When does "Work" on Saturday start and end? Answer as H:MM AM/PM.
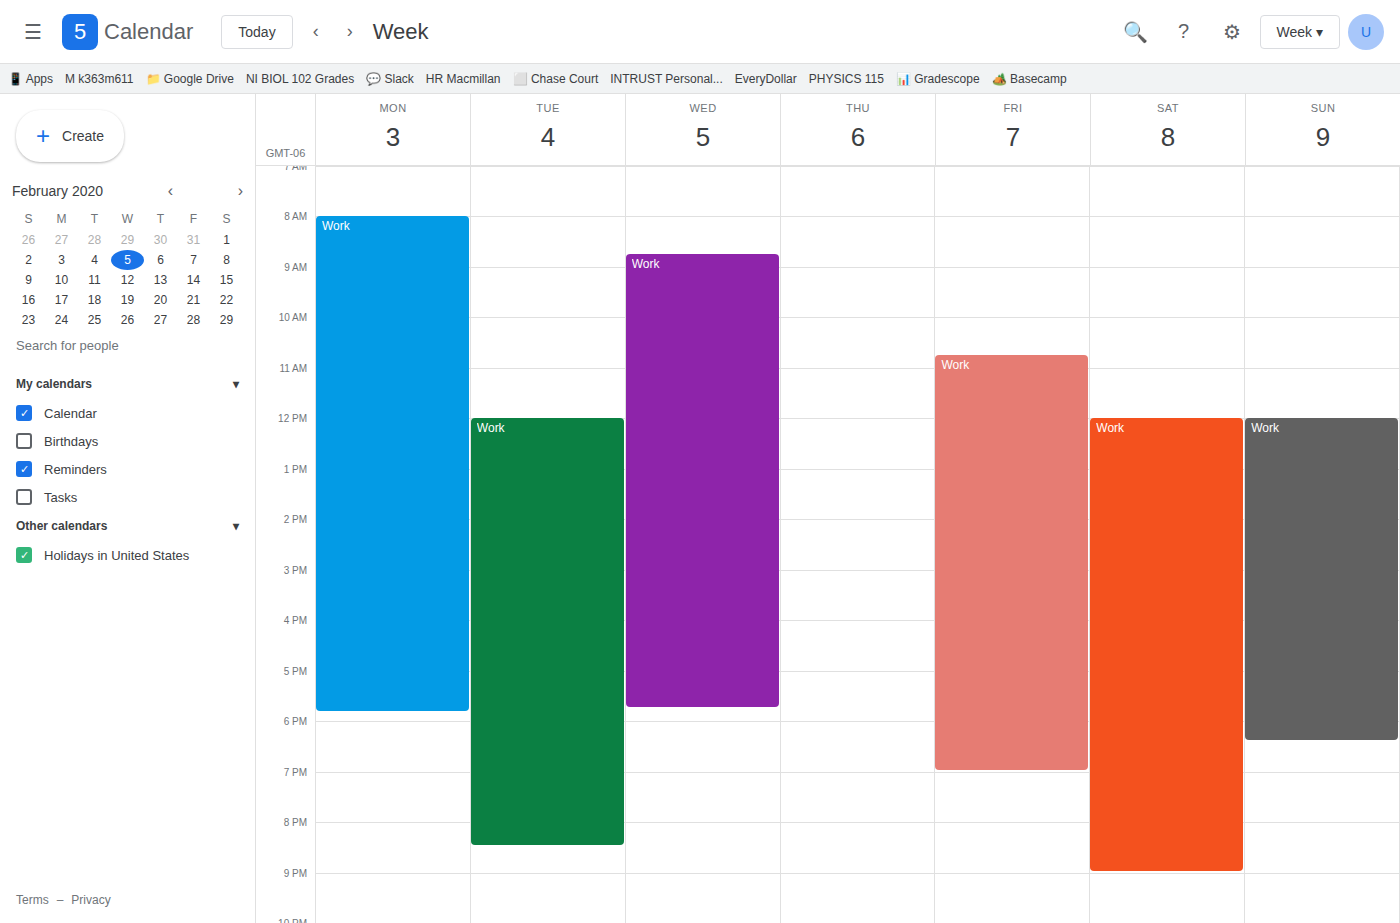
12:00 PM to 9:00 PM